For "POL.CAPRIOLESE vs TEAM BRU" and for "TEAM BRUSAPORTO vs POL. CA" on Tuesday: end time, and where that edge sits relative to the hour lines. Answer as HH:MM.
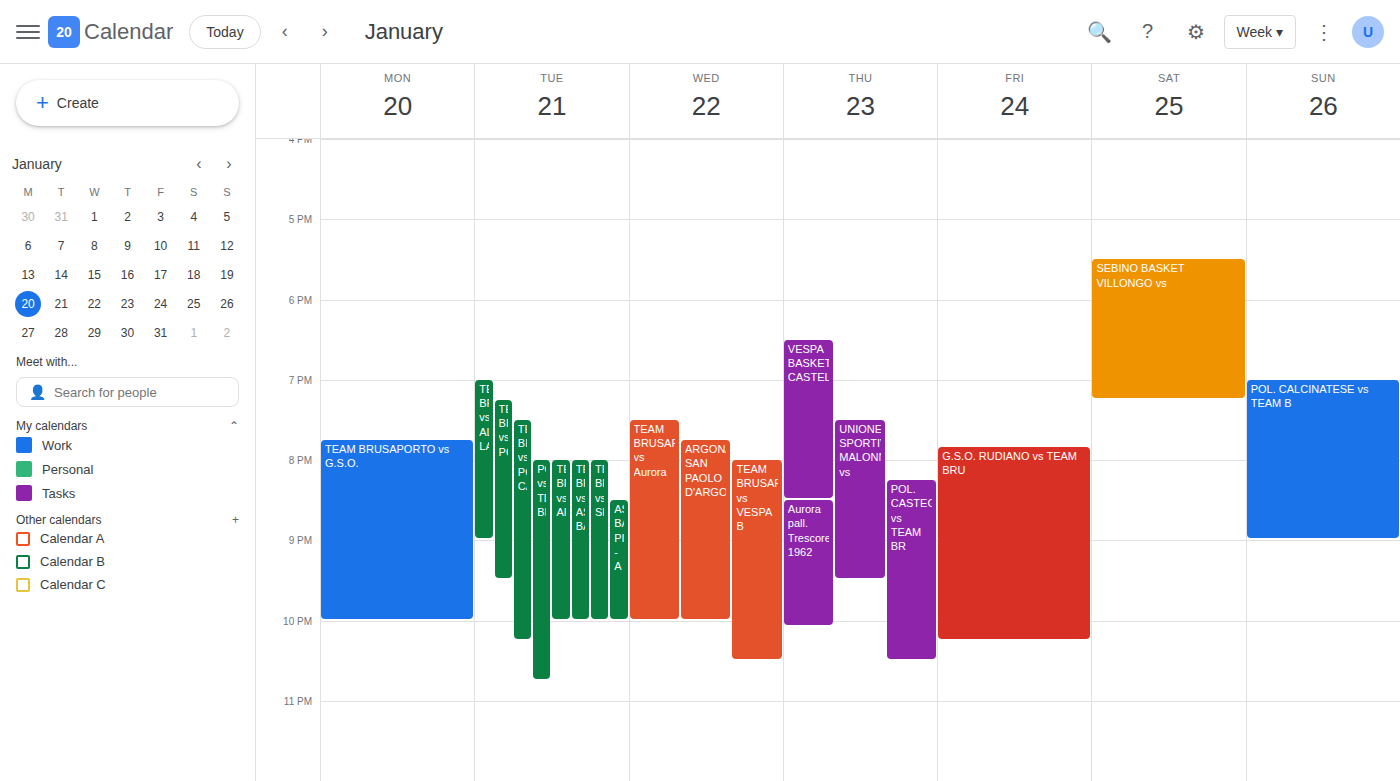
"POL.CAPRIOLESE vs TEAM BRU": 22:45, neither: three quarters of the way from the 22:00 line to the 23:00 line. "TEAM BRUSAPORTO vs POL. CA": 22:15, neither: a quarter of the way from the 22:00 line to the 23:00 line.